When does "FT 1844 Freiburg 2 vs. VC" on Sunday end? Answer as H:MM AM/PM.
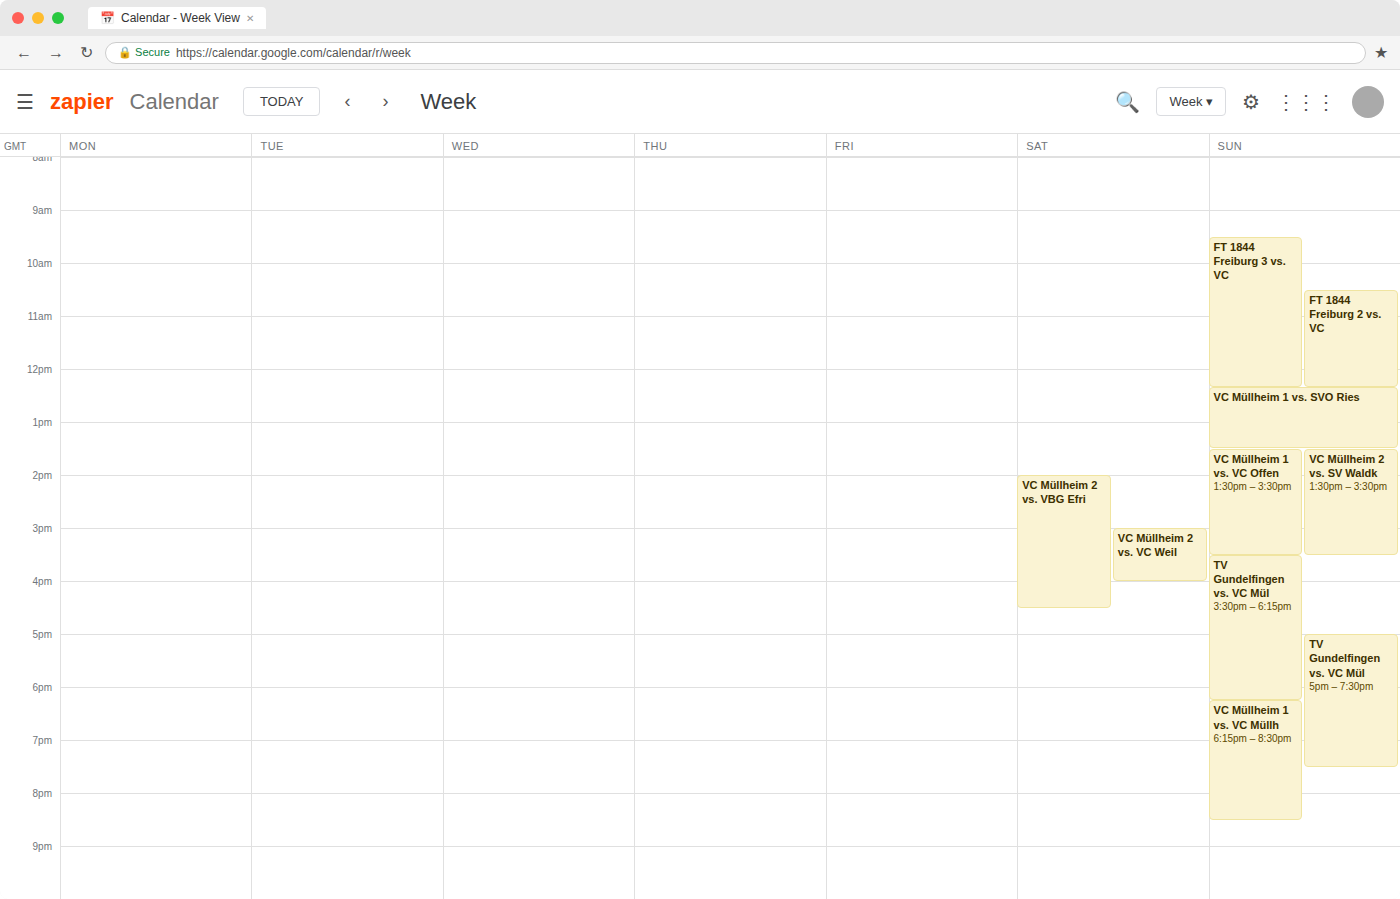
12:20 PM